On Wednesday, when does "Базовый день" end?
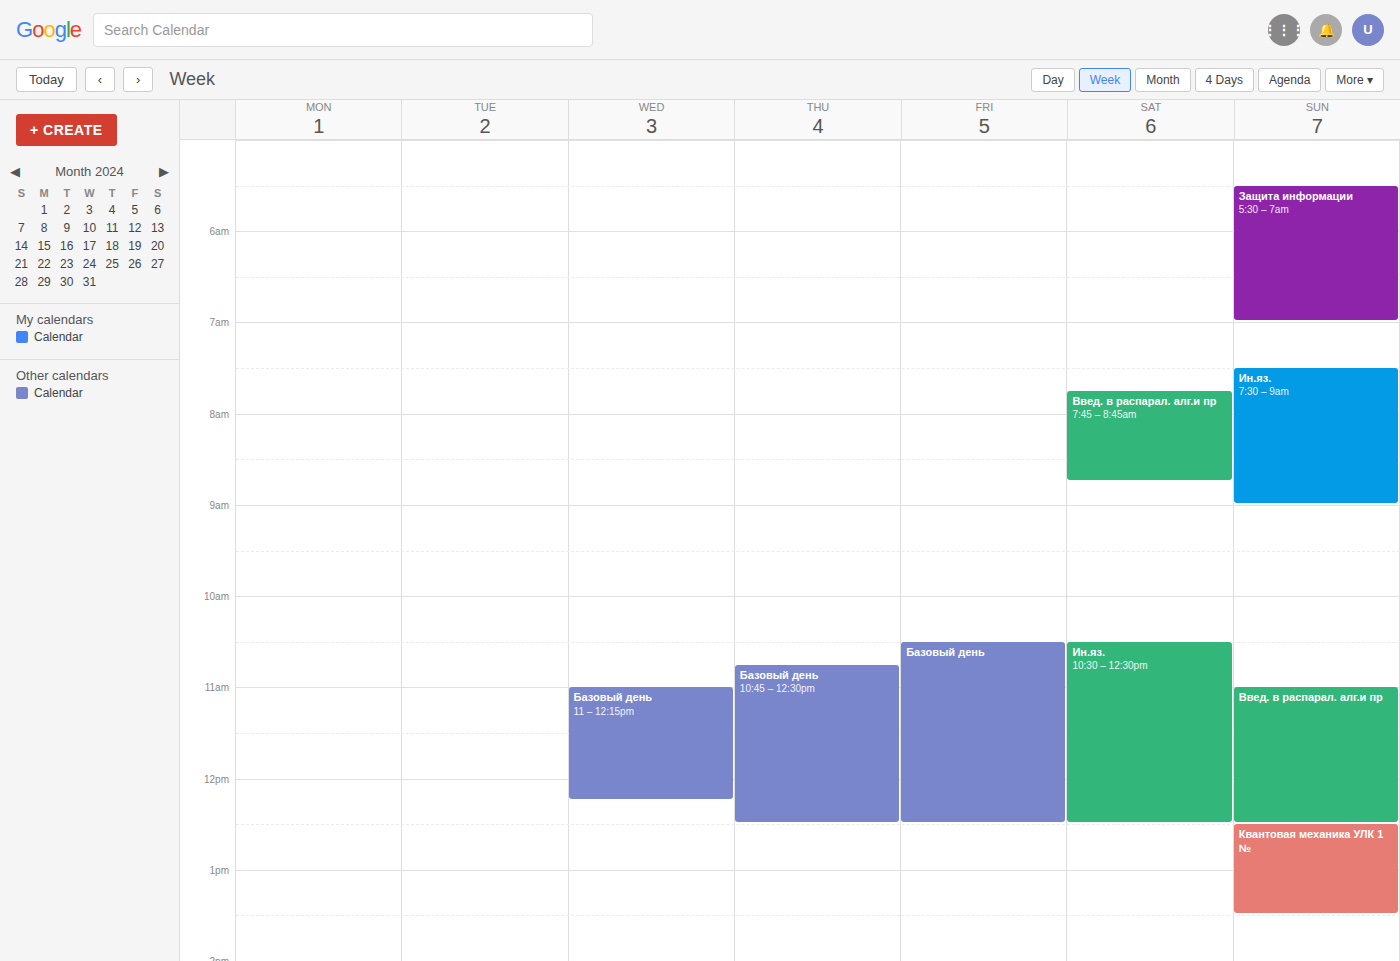
12:15 PM